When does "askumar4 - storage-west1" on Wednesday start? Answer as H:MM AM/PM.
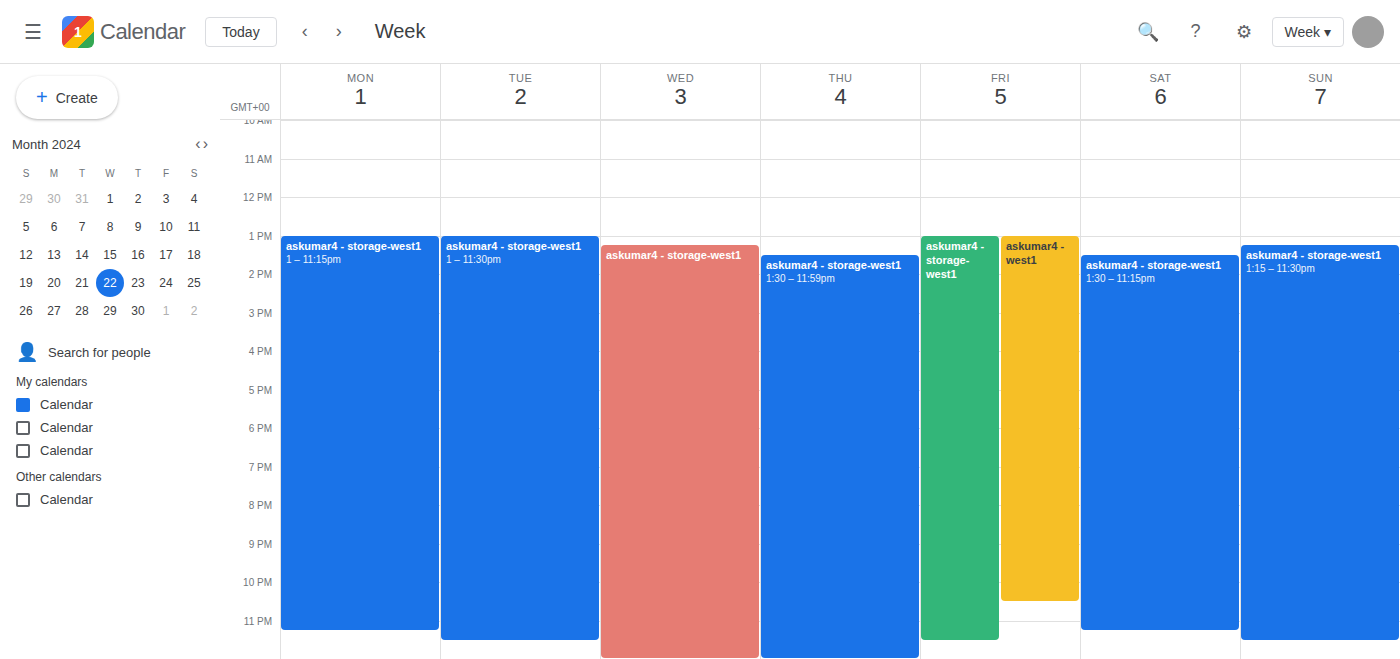
1:15 PM